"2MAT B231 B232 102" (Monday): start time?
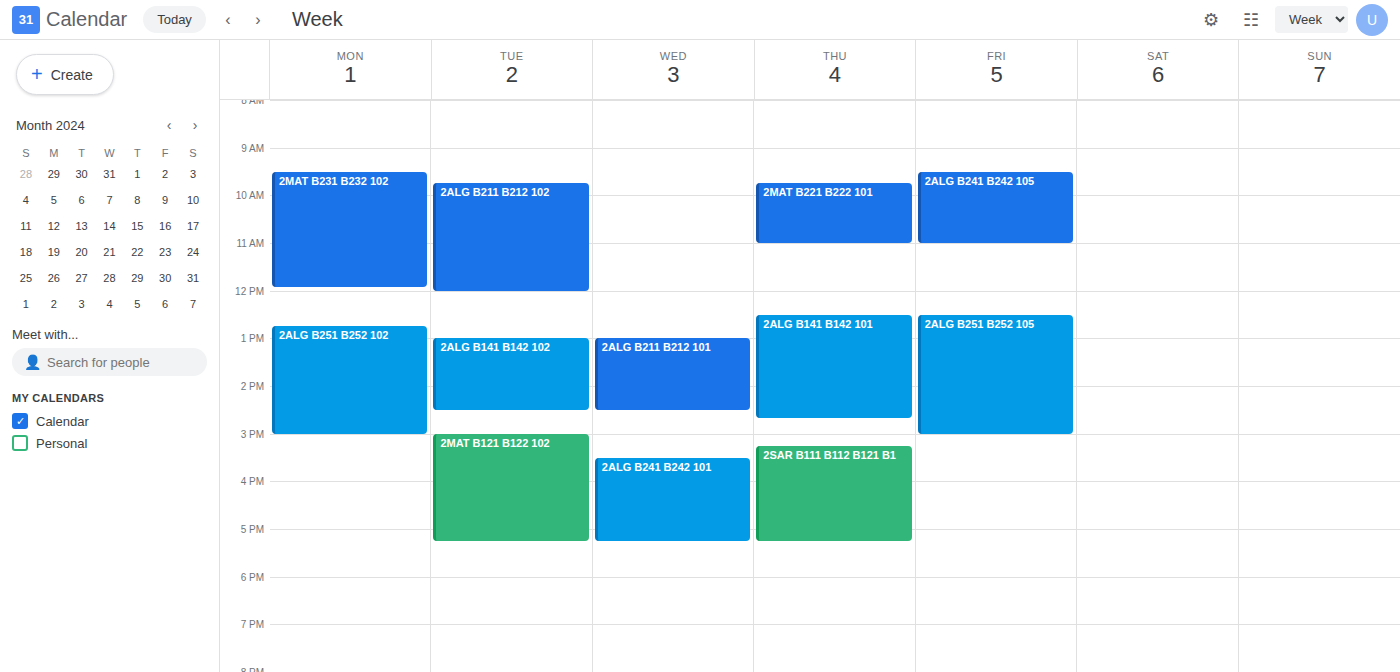
09:30